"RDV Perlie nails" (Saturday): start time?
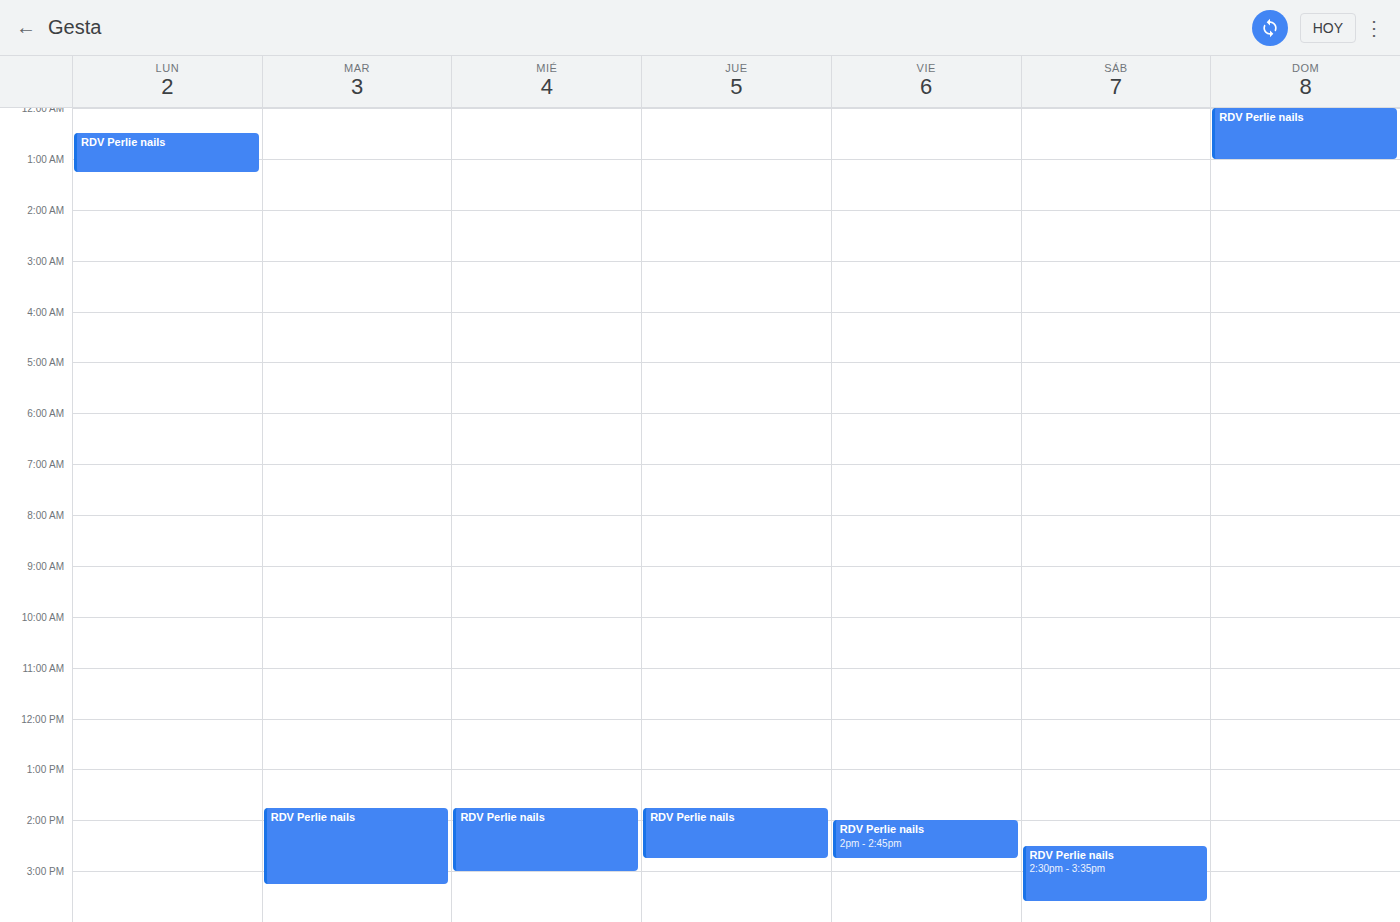
2:30 PM